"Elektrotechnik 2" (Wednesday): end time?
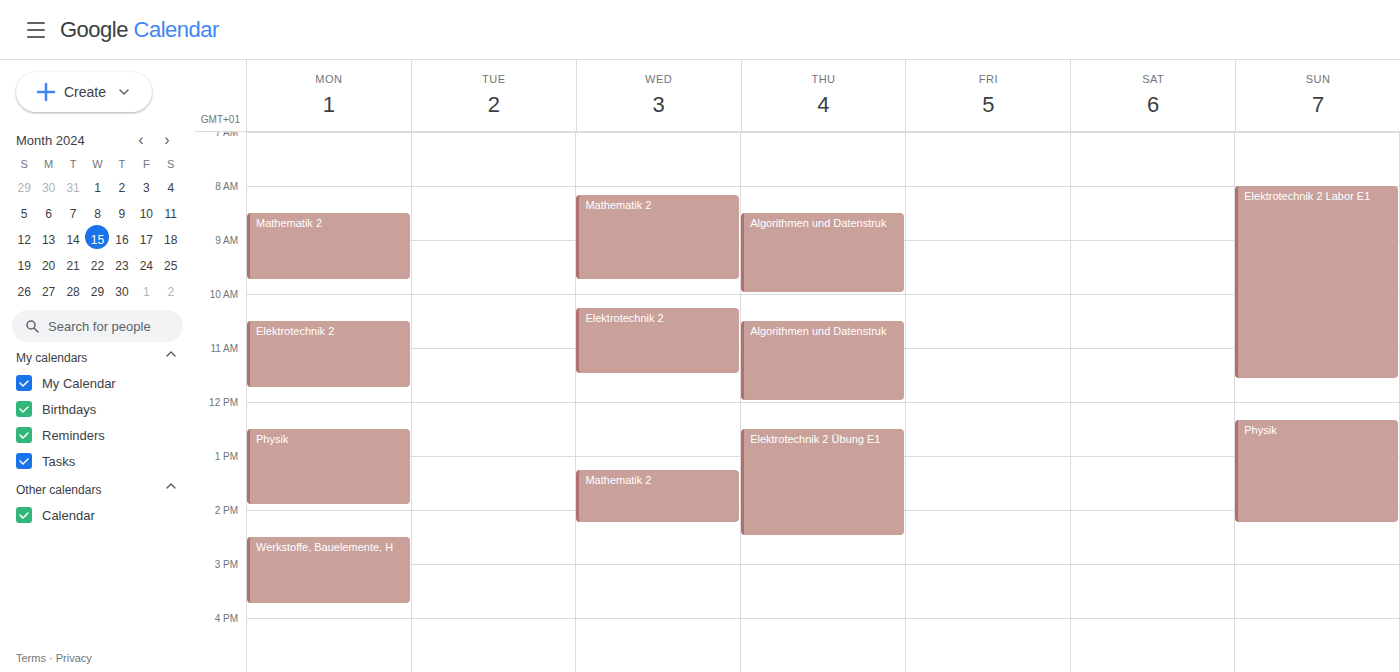
11:30